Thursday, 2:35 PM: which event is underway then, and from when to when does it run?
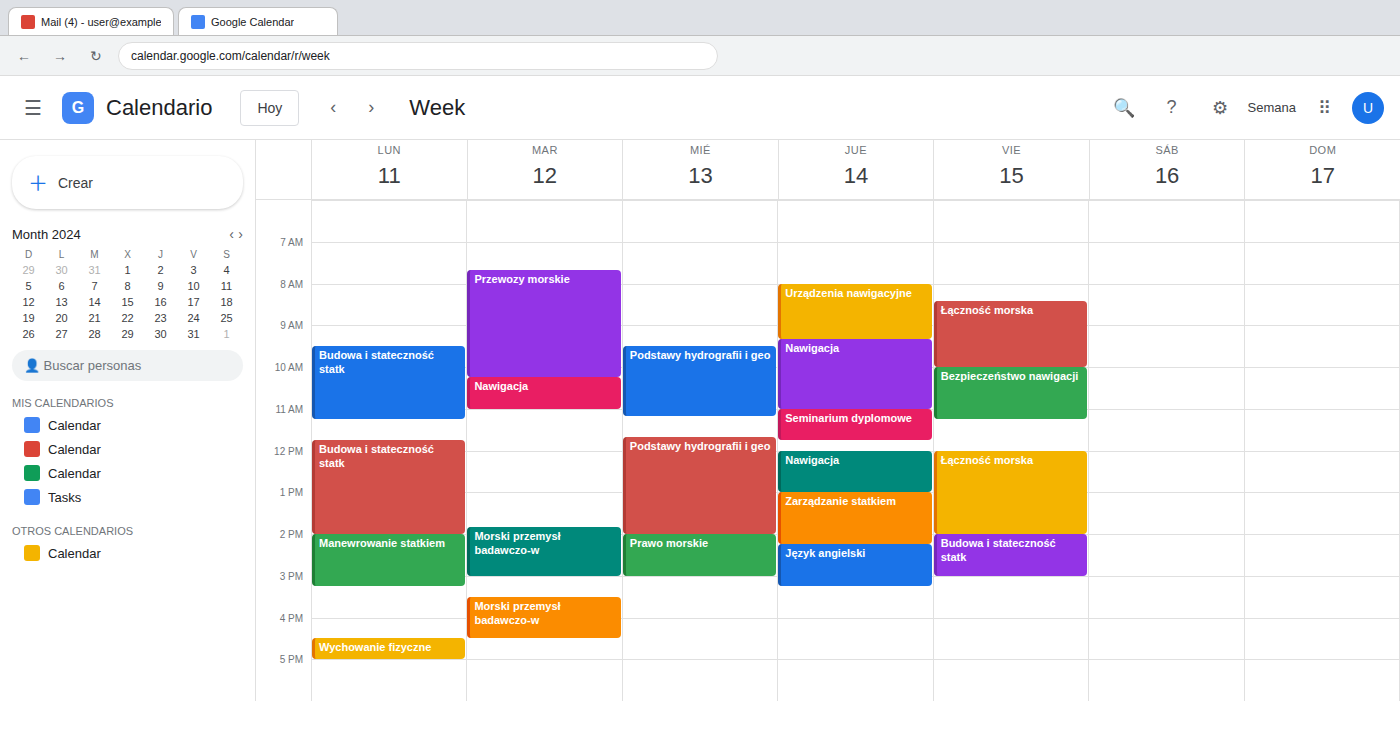
"Język angielski", 2:15 PM to 3:15 PM